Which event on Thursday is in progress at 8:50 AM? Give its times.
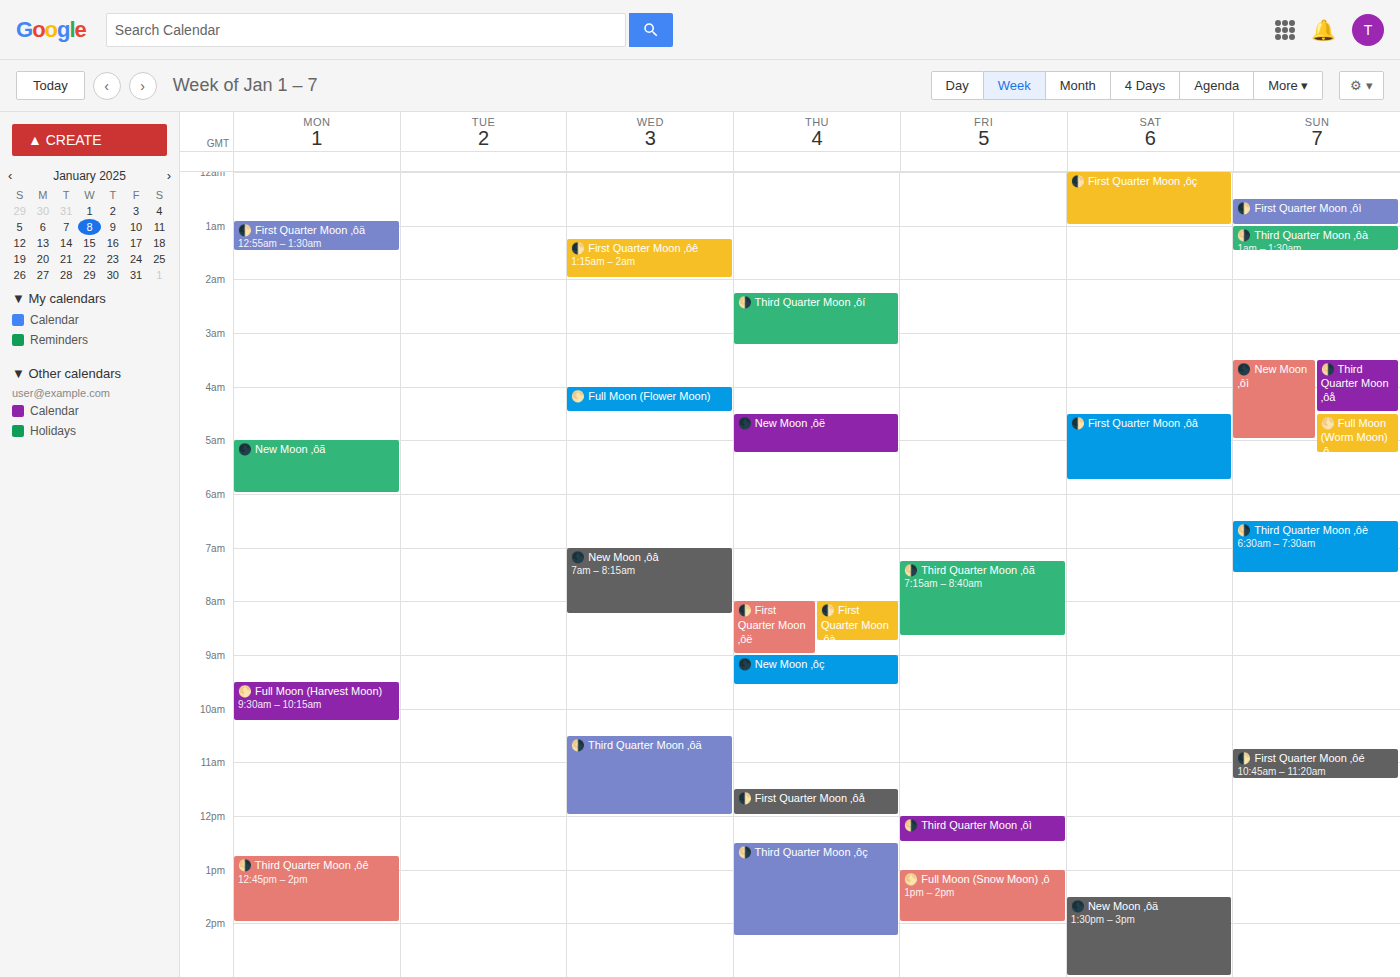
"🌓 First Quarter Moon ‚ôë", 8:00 AM to 9:00 AM